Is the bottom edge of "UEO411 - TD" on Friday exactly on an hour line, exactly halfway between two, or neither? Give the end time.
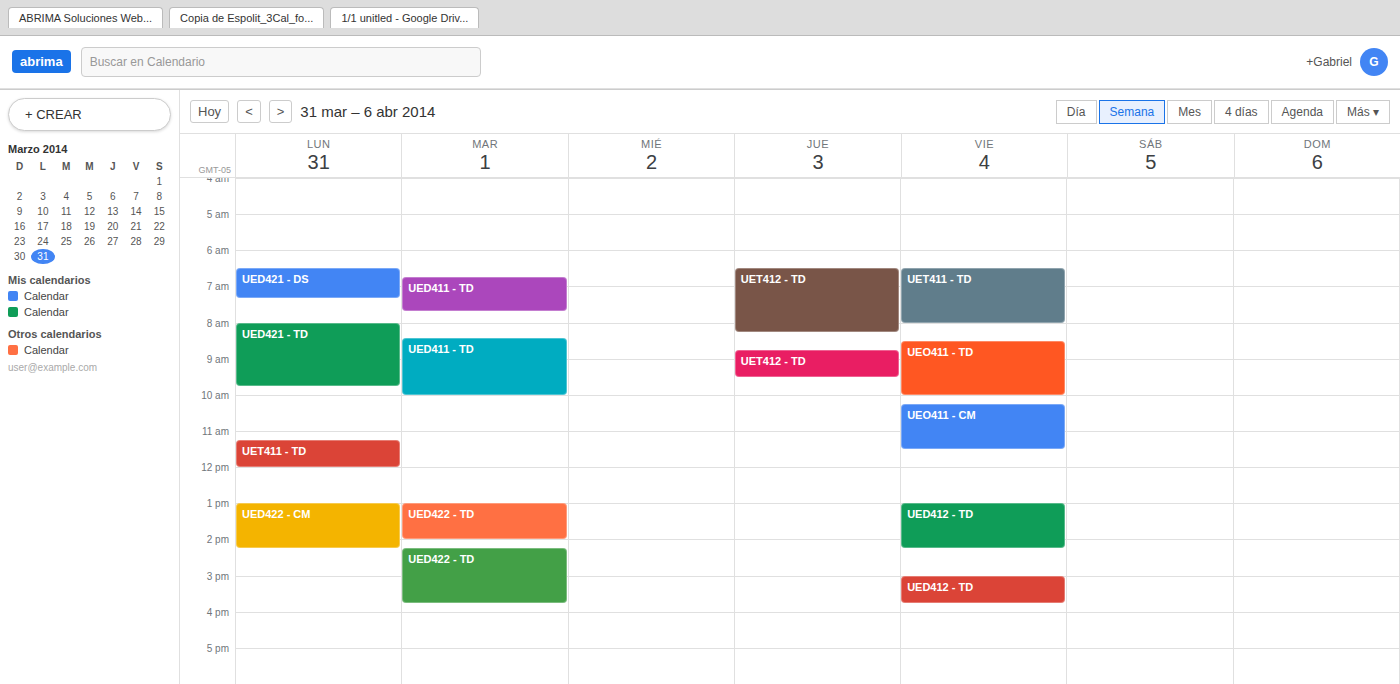
10:00 AM -- exactly on the 10 AM line.